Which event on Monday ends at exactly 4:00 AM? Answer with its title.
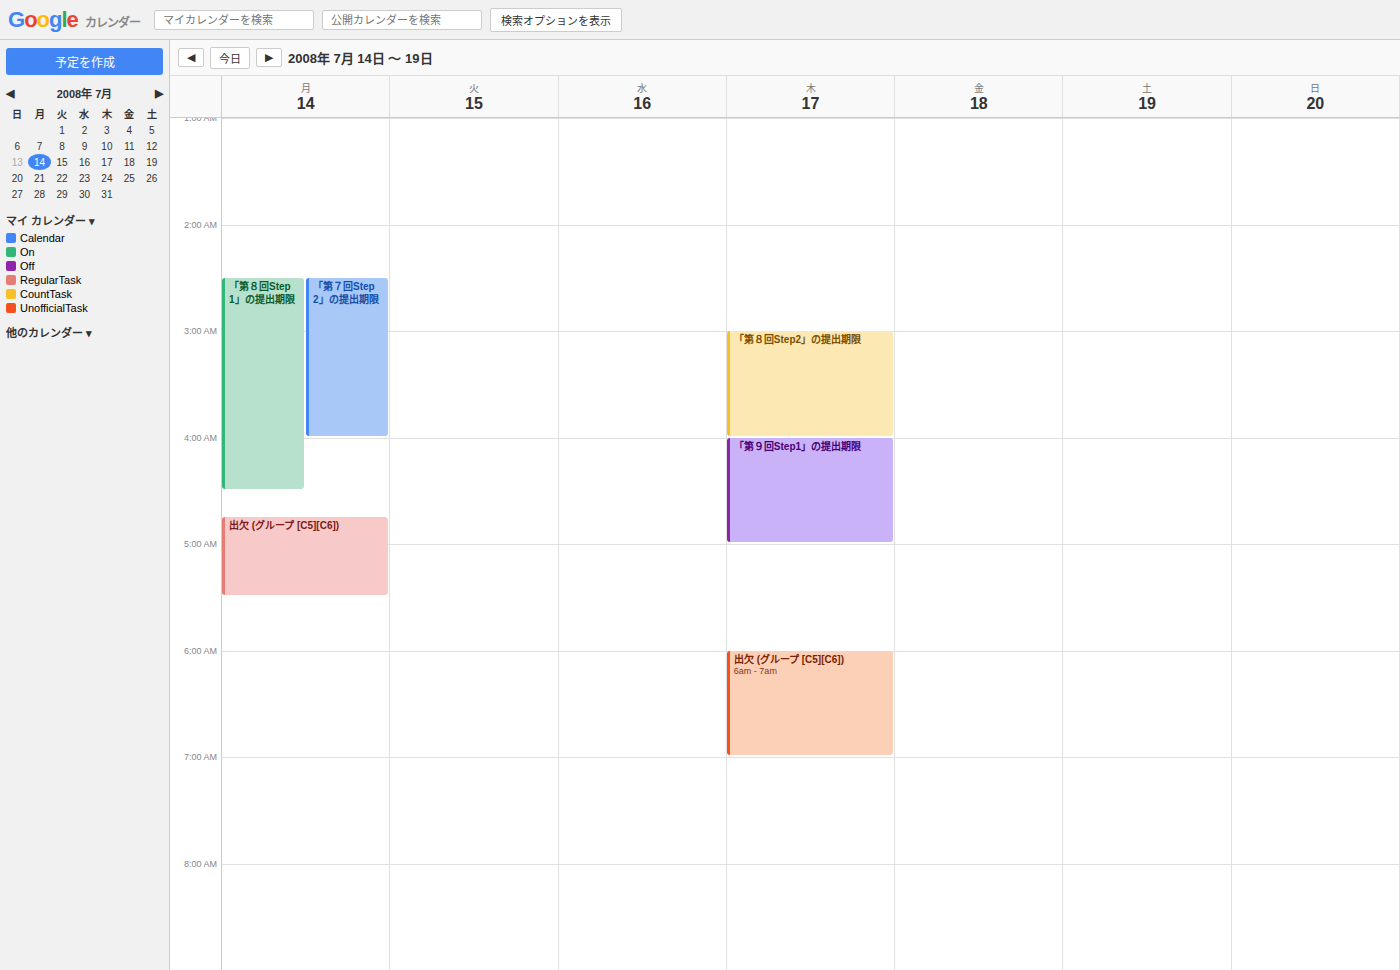
"「第７回Step2」の提出期限"